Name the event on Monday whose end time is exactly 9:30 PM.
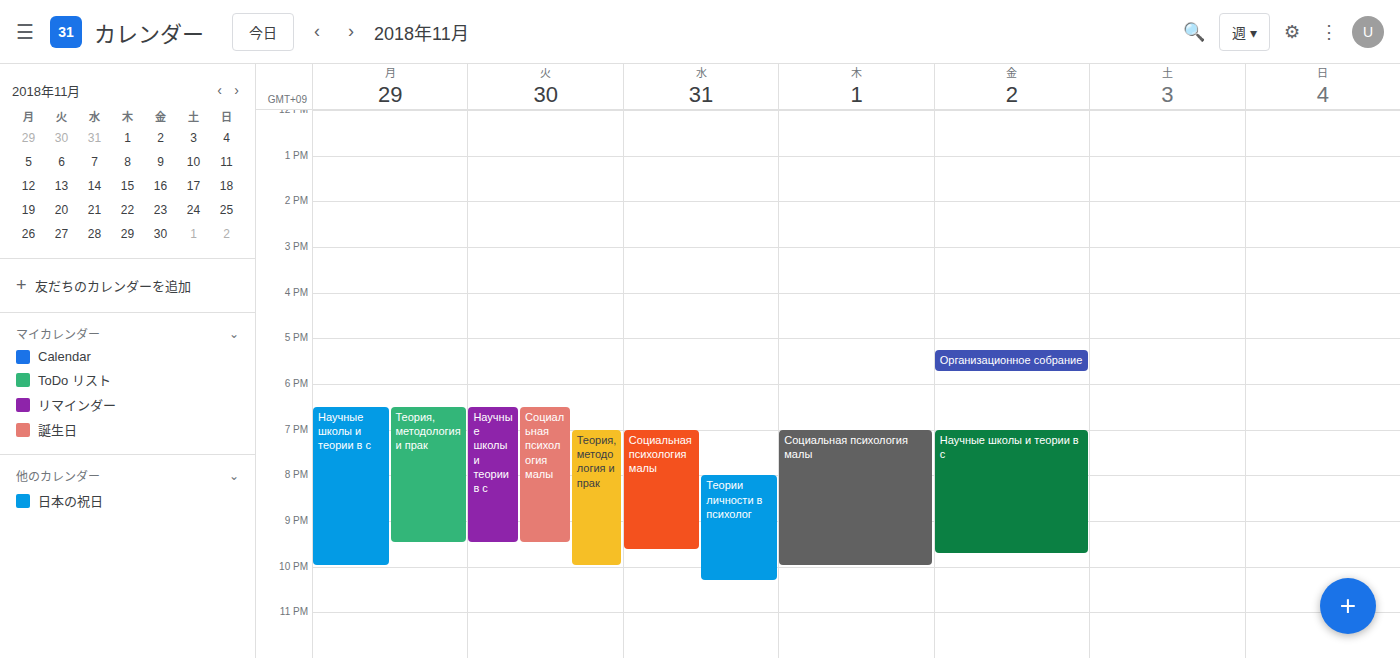
"Теория, методология и прак"